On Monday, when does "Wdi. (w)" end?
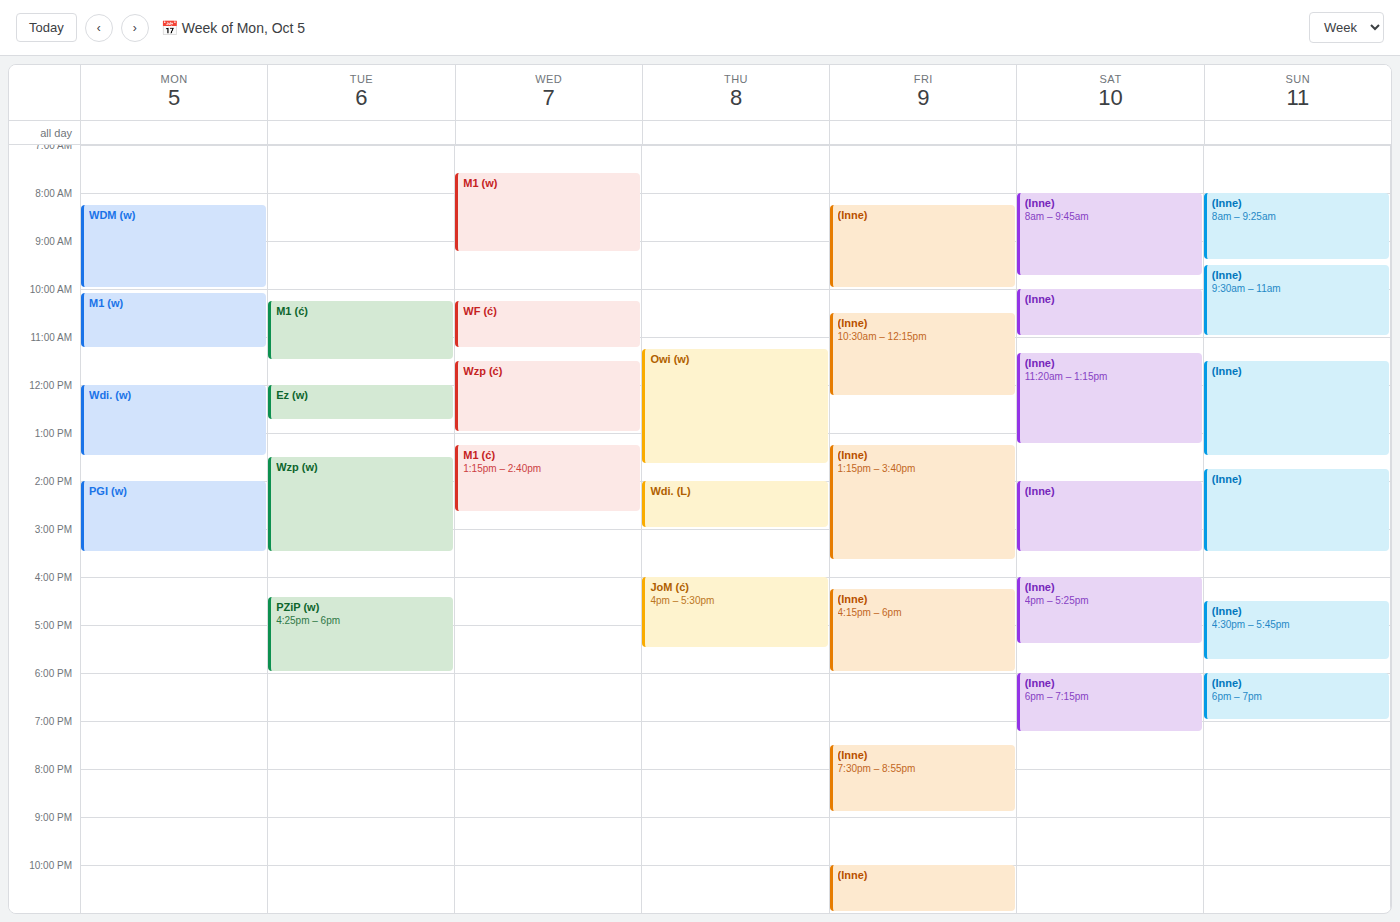
1:30 PM